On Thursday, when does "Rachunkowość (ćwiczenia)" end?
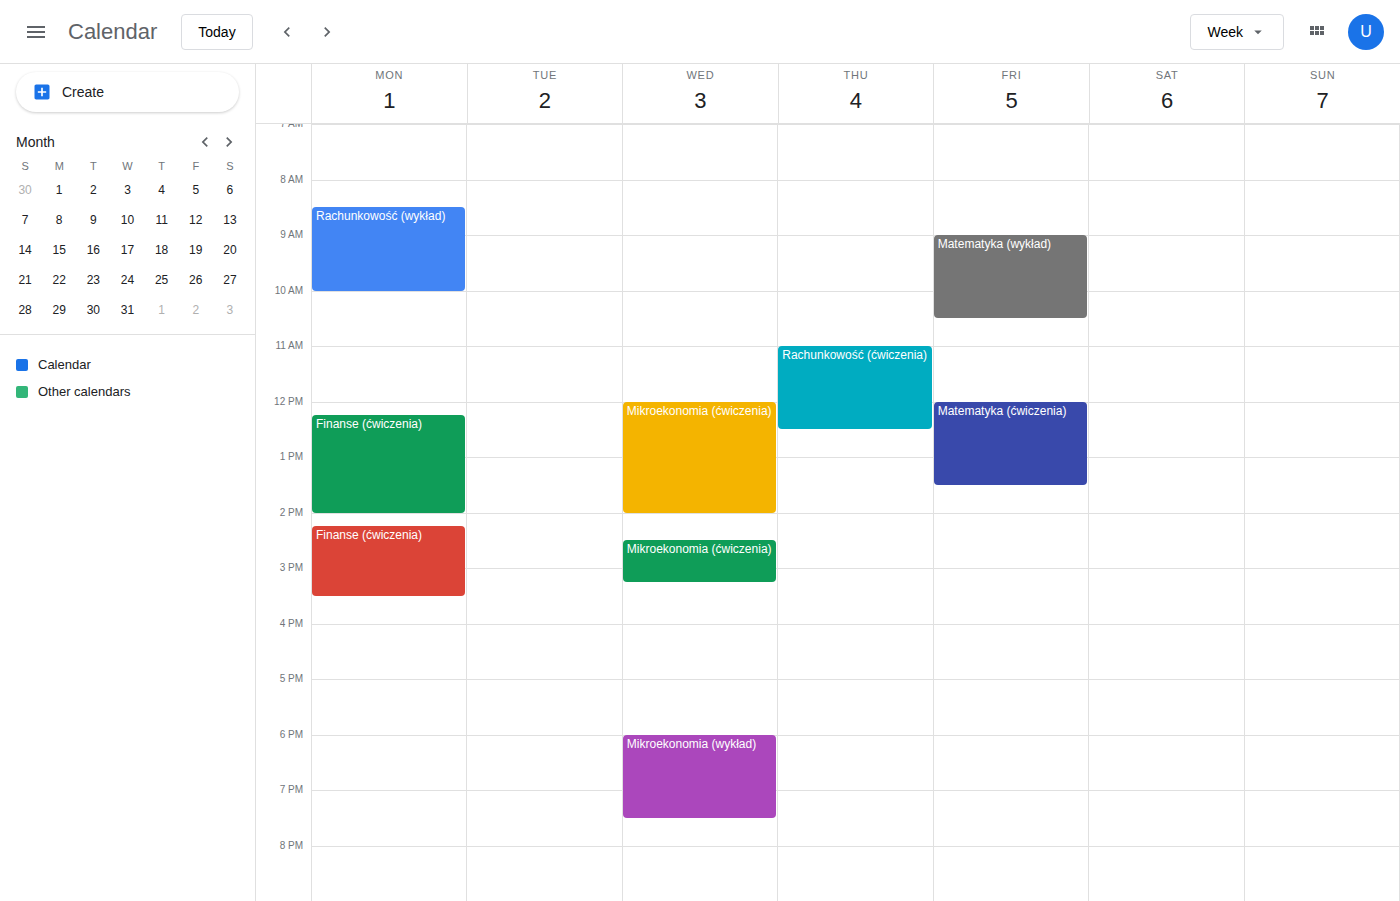
12:30